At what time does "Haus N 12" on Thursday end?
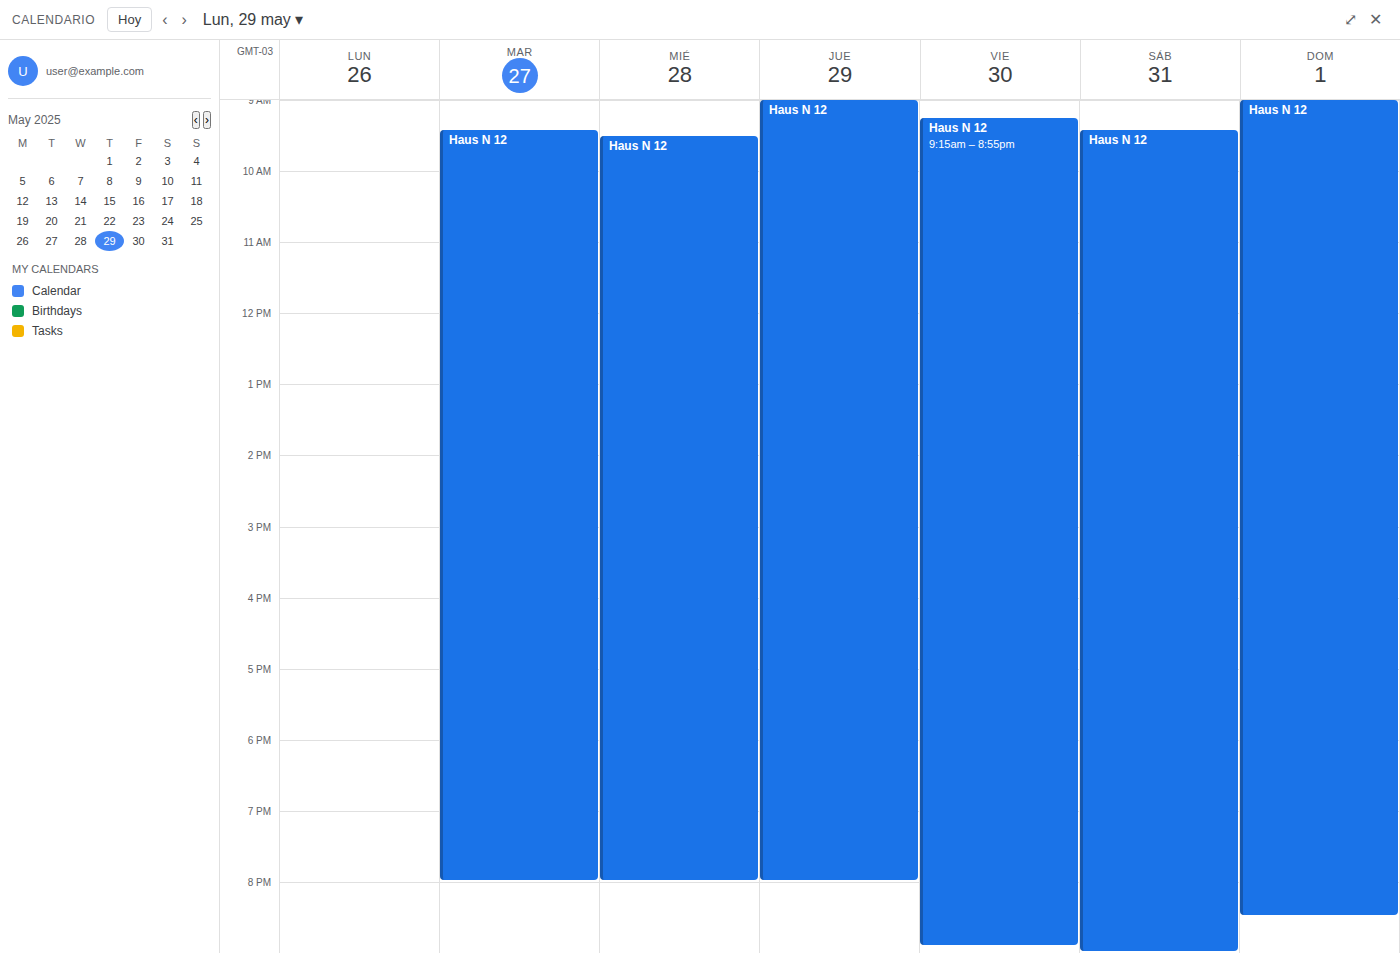
8:00 PM